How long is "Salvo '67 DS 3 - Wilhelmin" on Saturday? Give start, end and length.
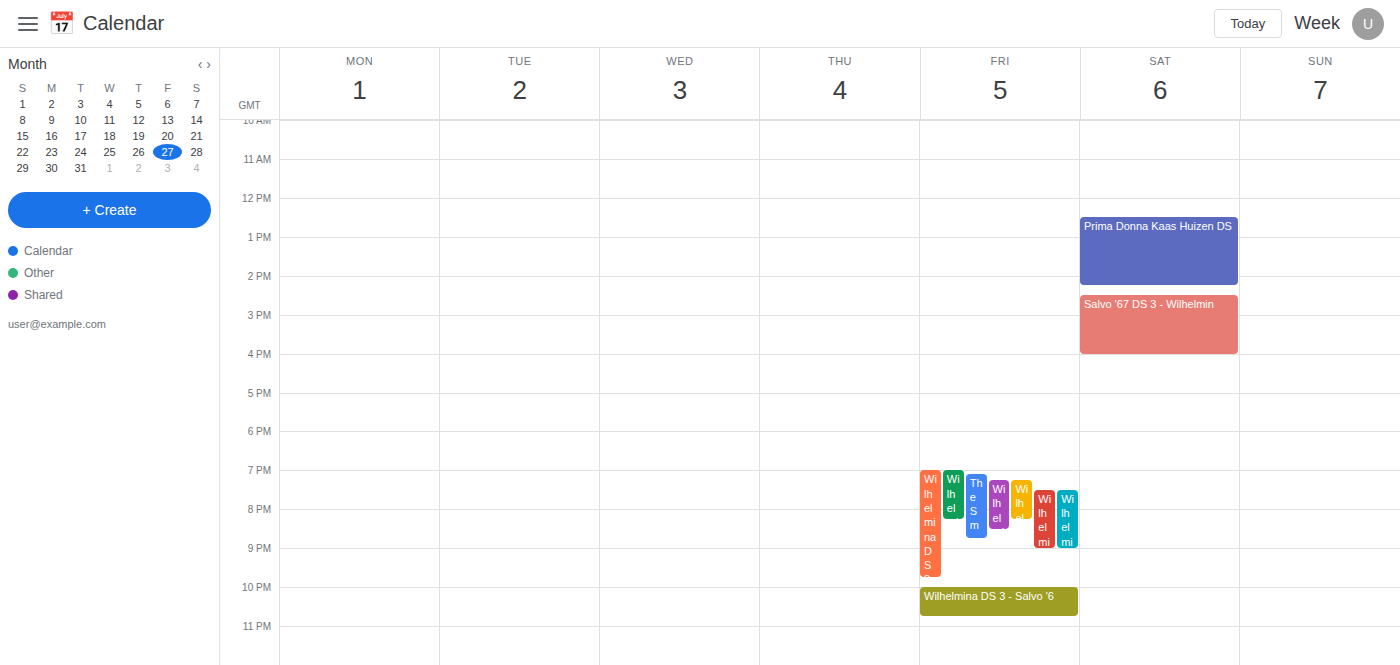
2:30 PM to 4:00 PM, 1 hour 30 minutes